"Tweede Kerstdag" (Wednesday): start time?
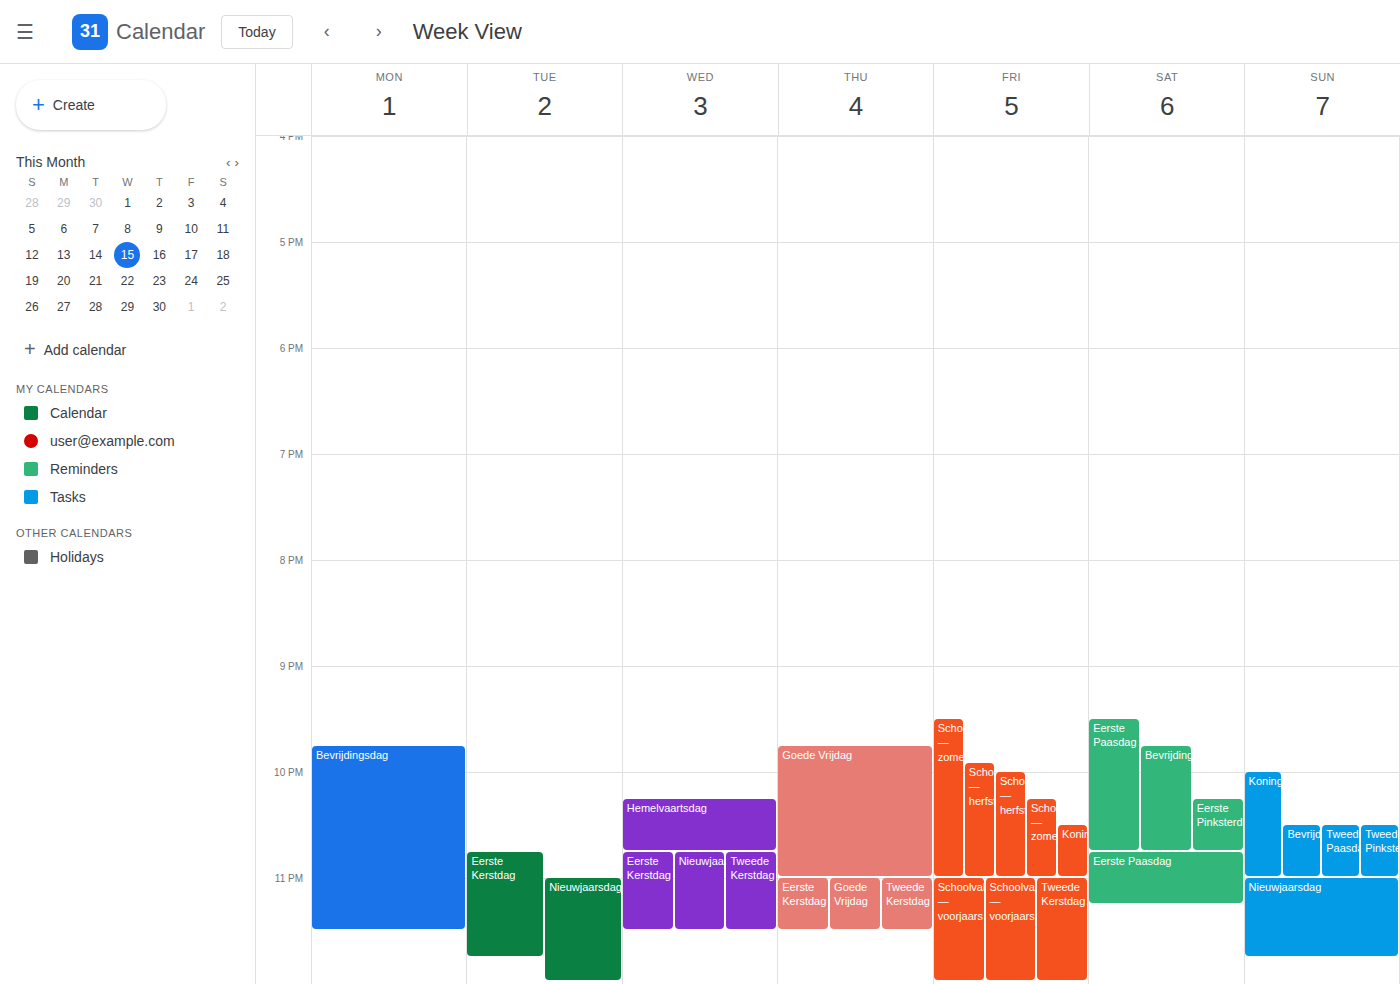
10:45 PM